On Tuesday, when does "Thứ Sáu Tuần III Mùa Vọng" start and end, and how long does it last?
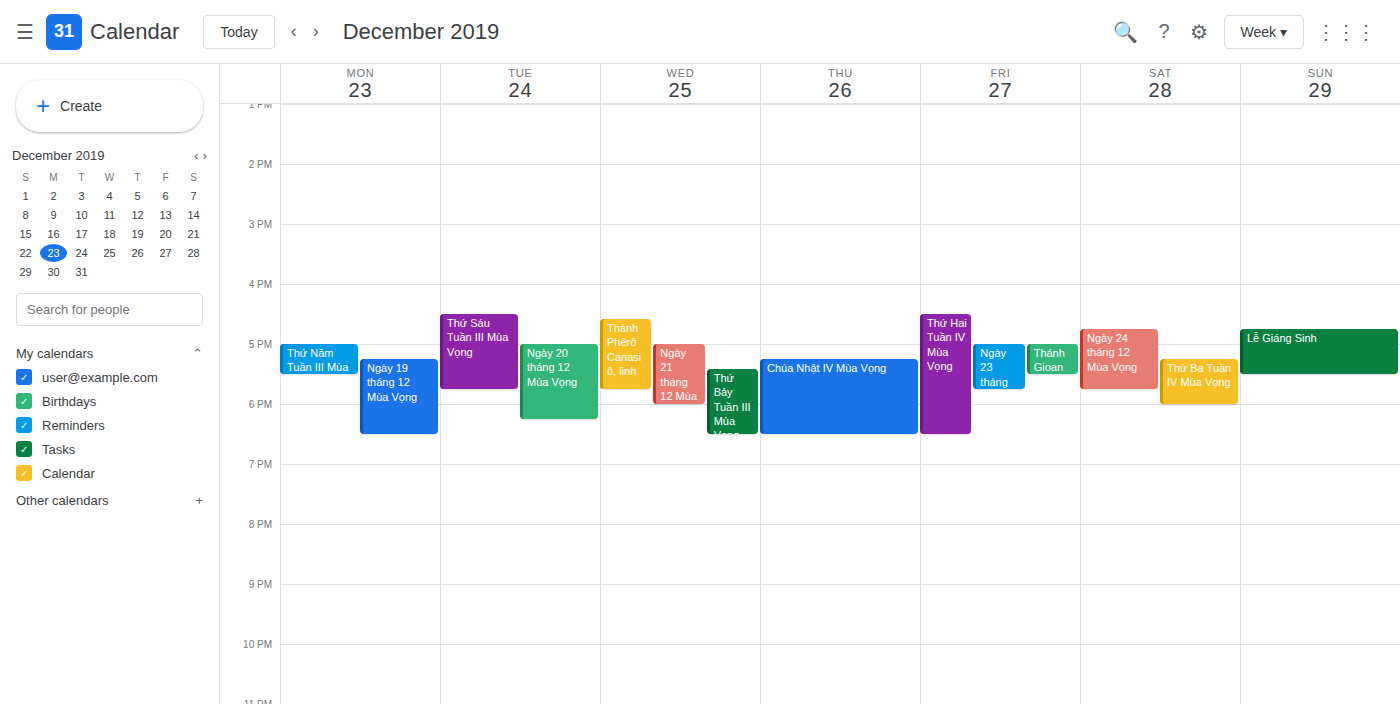
4:30 PM to 5:45 PM, 1 hour 15 minutes